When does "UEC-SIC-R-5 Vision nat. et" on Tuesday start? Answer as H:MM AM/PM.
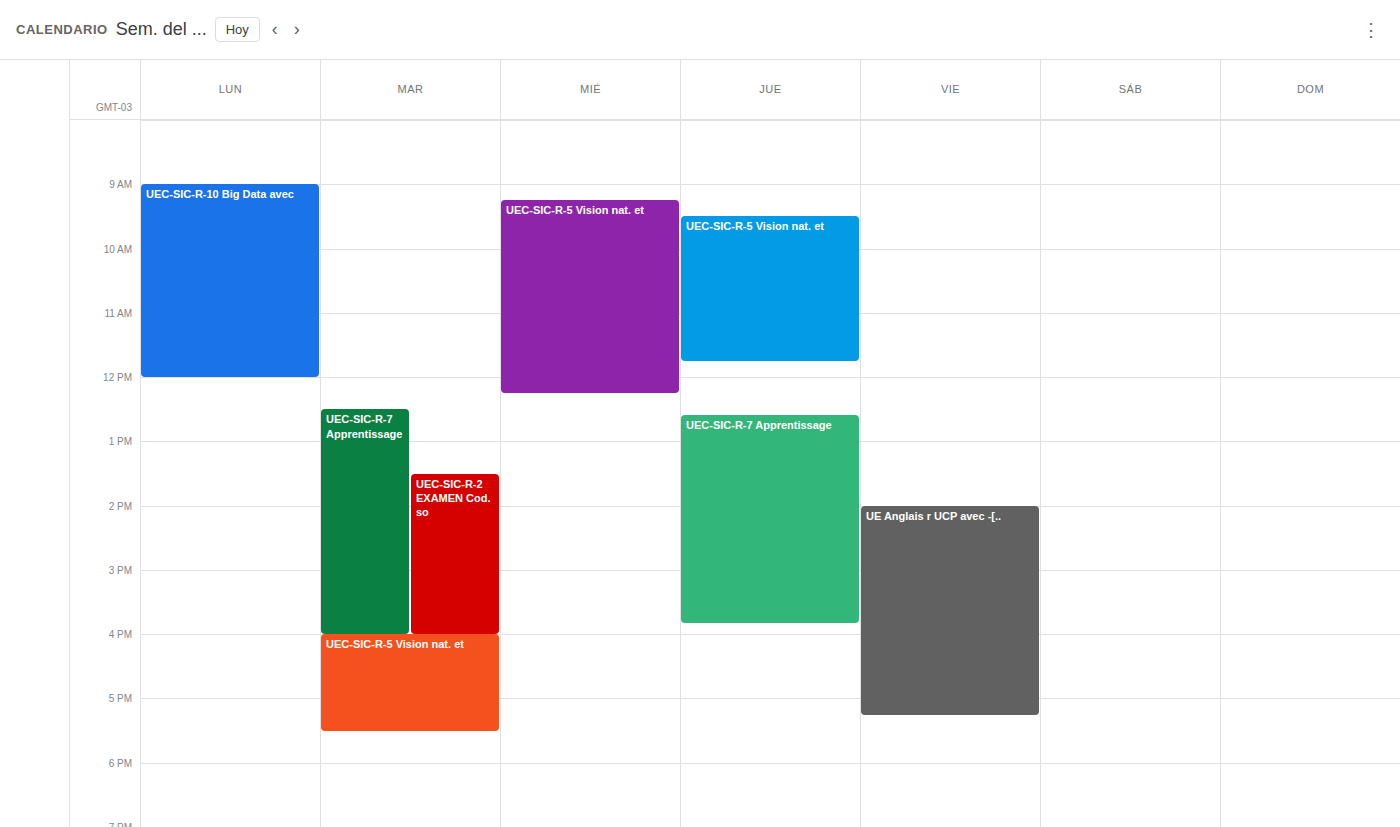
4:00 PM